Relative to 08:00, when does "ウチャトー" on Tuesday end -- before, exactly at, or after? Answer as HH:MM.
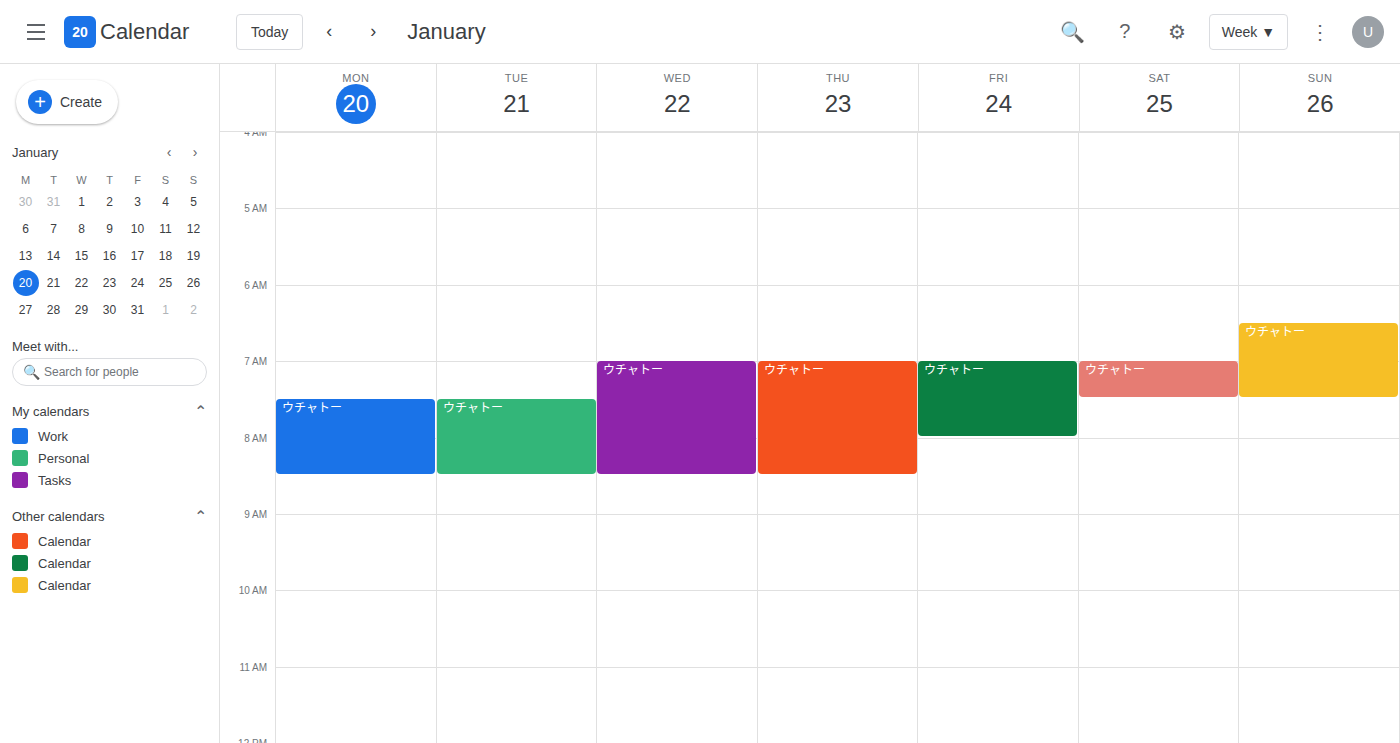
08:30 -- after 08:00, 30 minutes below the 08:00 line.